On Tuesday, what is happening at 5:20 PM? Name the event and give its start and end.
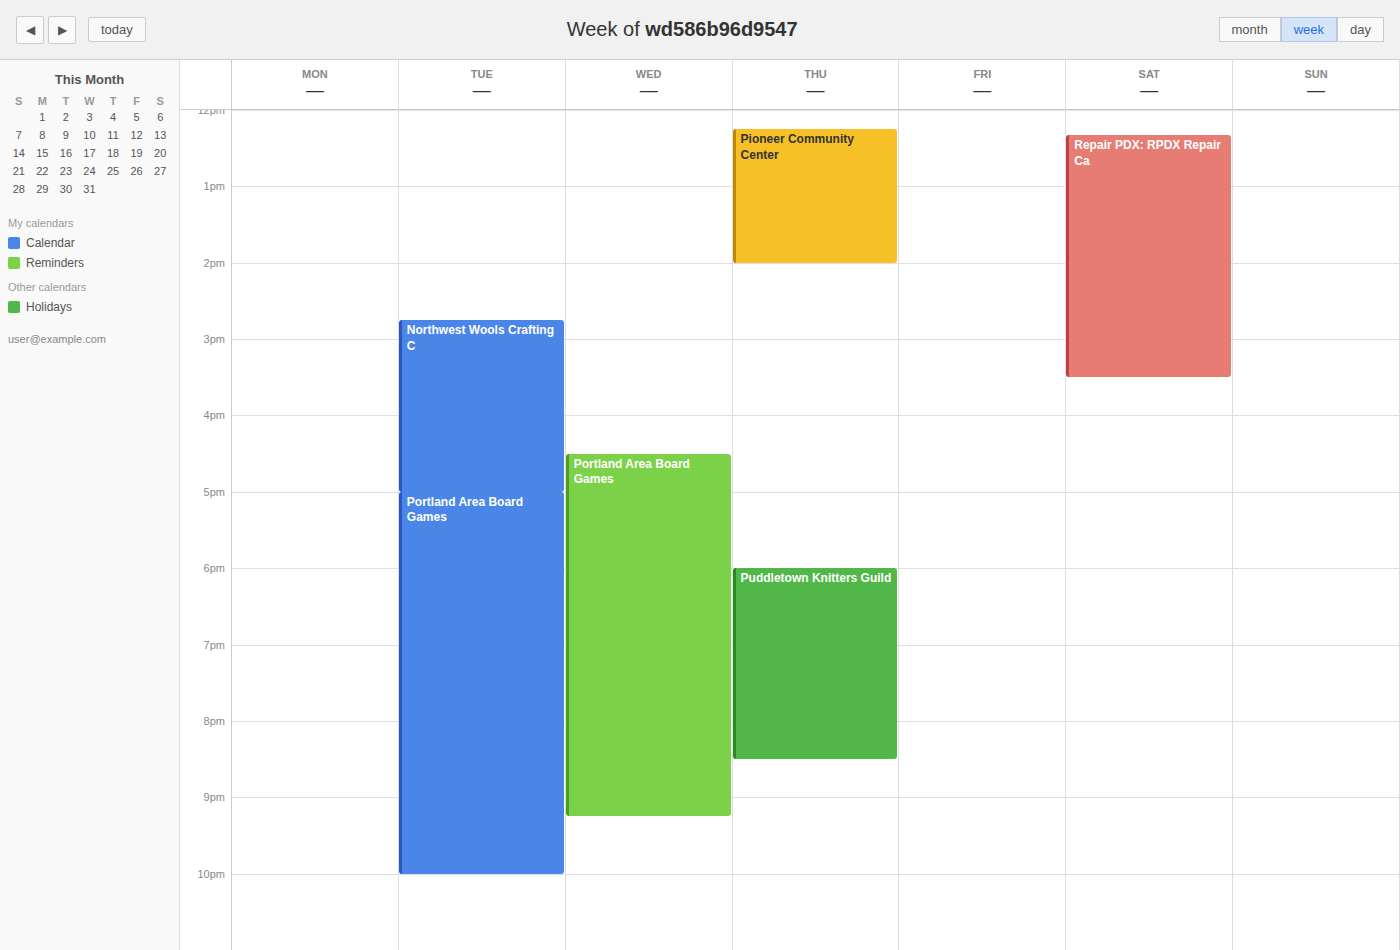
"Portland Area Board Games", 5:00 PM to 10:00 PM